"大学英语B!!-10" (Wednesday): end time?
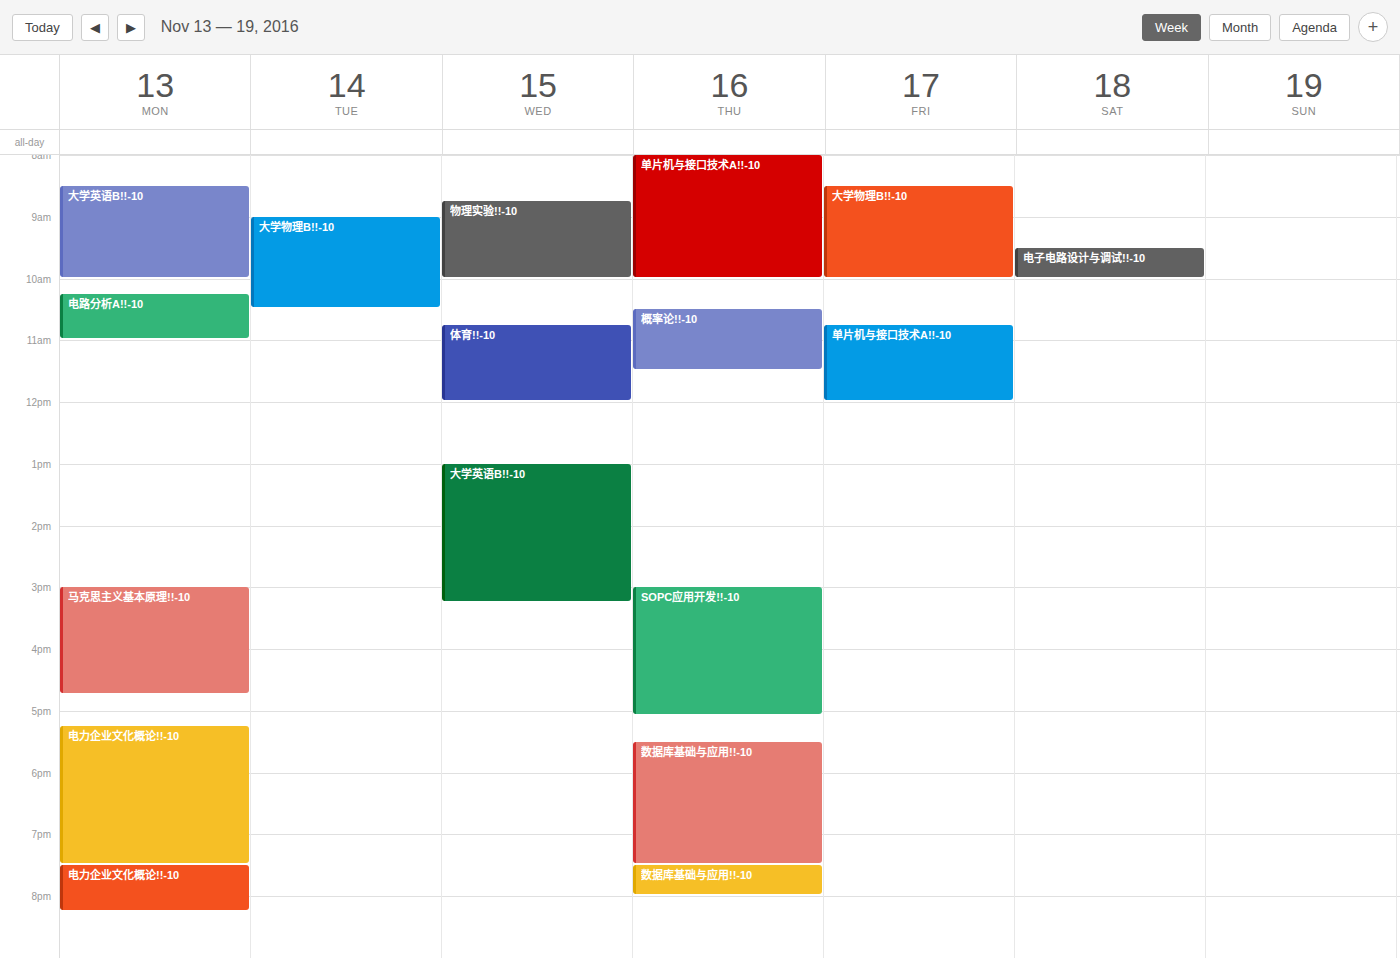
3:15 PM